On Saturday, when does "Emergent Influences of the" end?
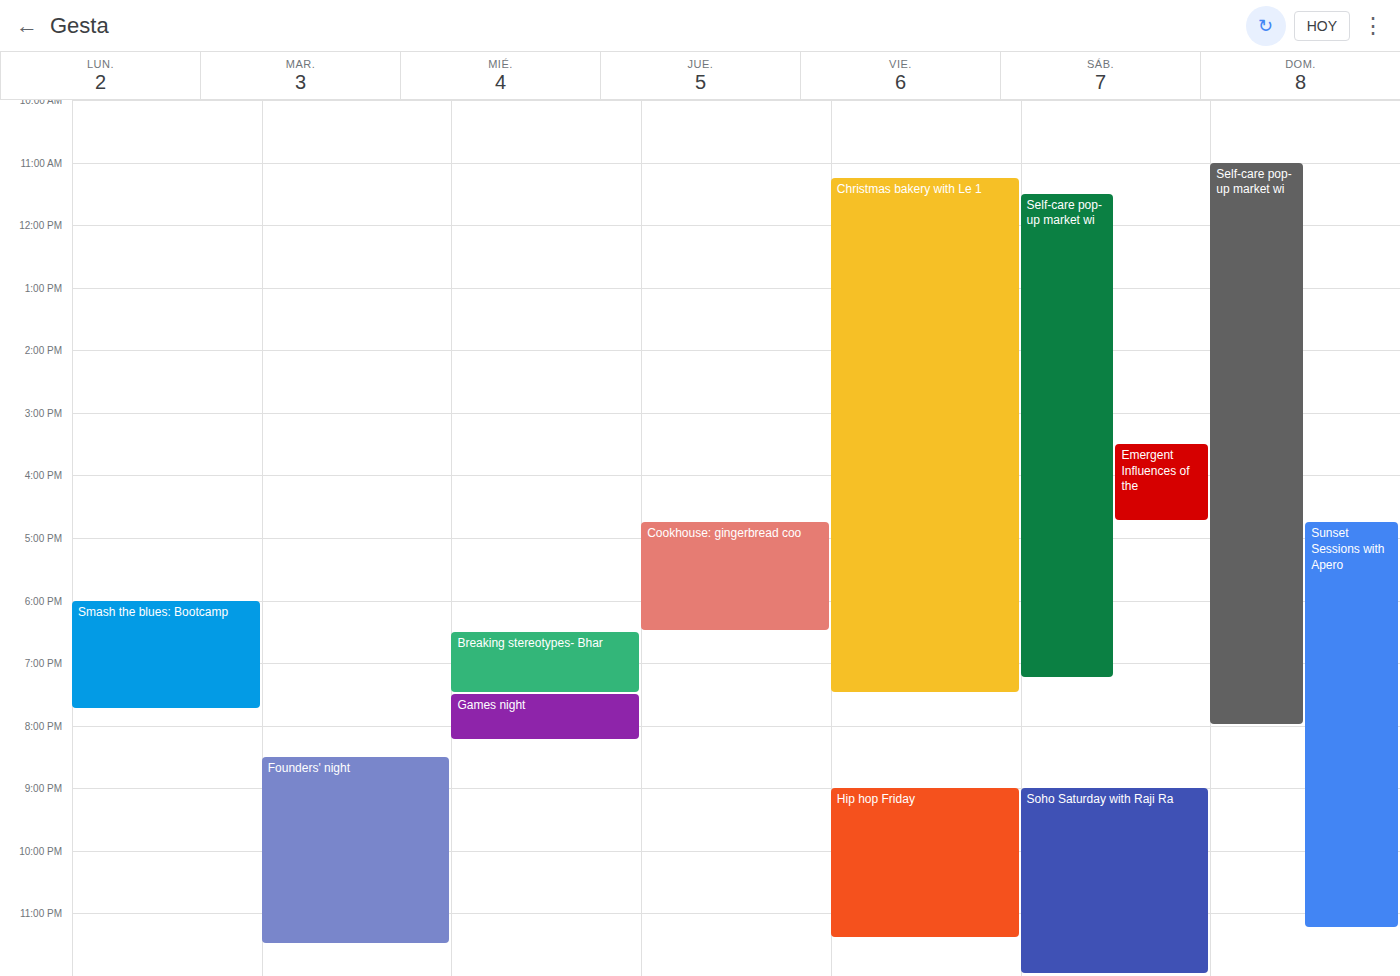
4:45 PM